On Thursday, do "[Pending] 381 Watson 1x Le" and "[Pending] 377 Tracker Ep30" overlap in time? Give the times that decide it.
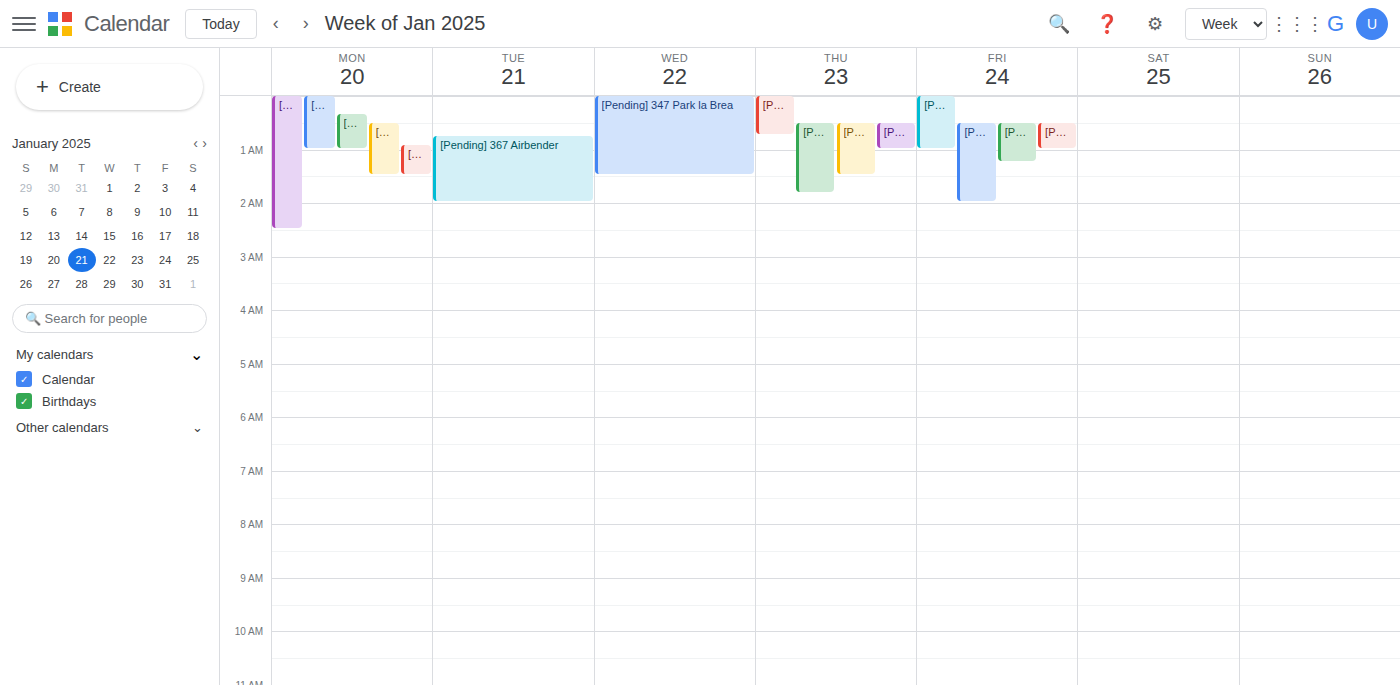
"[Pending] 377 Tracker Ep30" starts at 12:30 AM, before "[Pending] 381 Watson 1x Le" ends at 1:00 AM -- they overlap.